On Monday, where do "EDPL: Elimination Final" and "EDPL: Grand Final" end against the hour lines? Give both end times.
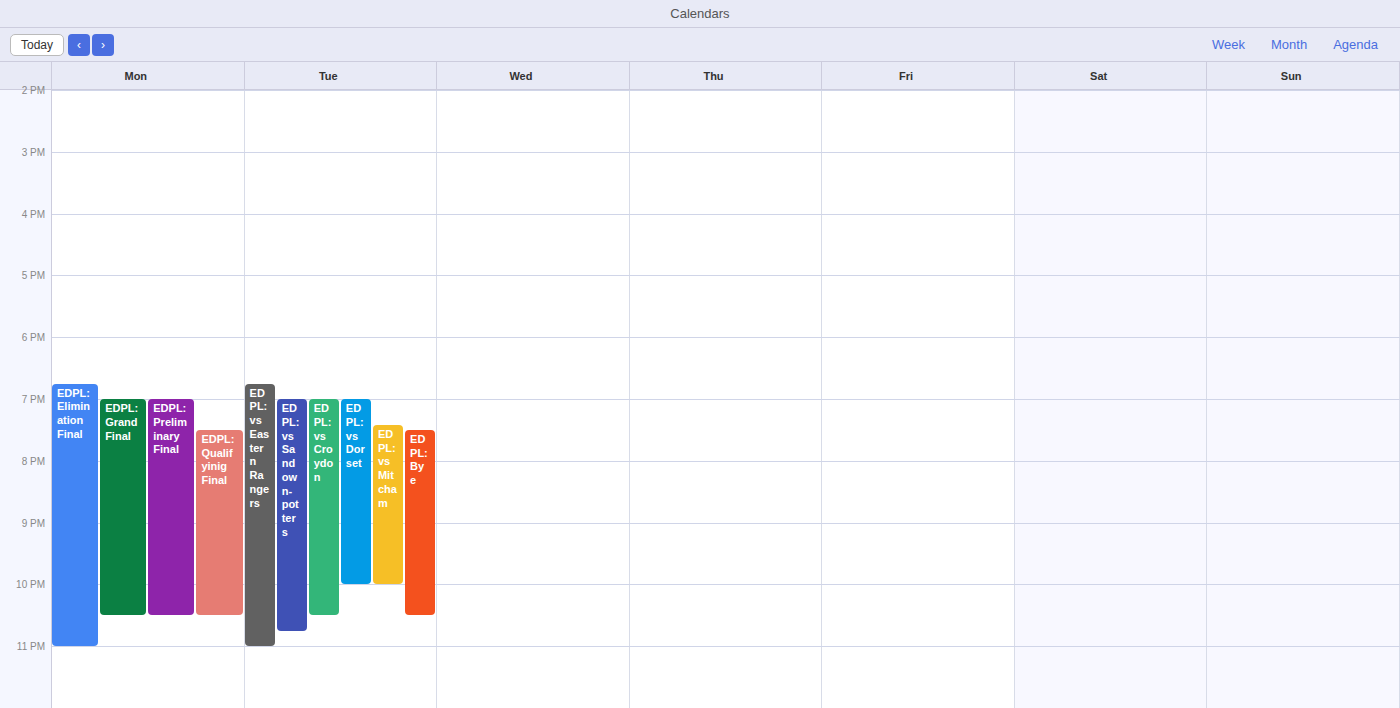
"EDPL: Elimination Final": 11:00 PM, exactly on the 11 PM line. "EDPL: Grand Final": 10:30 PM, halfway between the 10 PM and 11 PM lines.